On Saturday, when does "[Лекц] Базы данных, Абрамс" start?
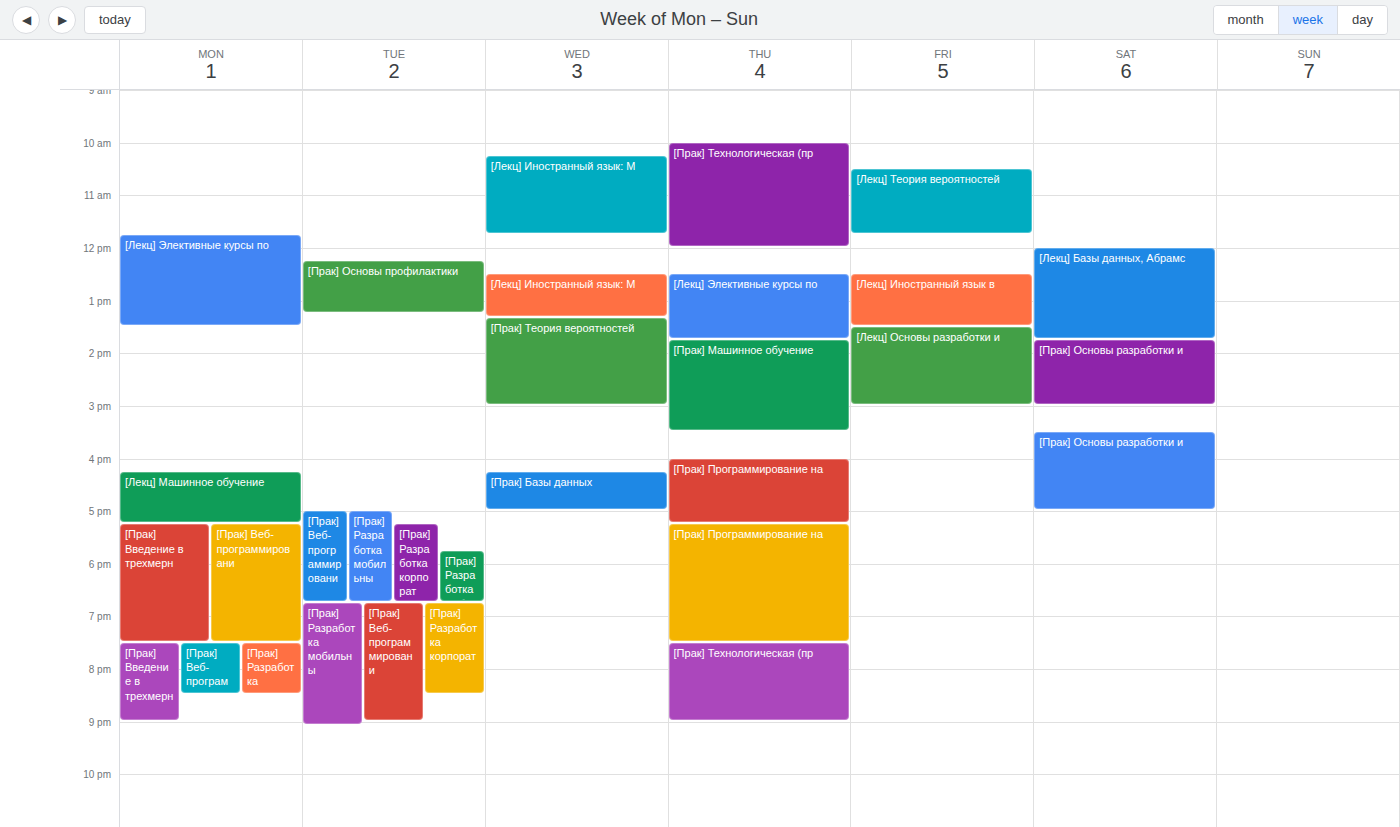
12:00 PM